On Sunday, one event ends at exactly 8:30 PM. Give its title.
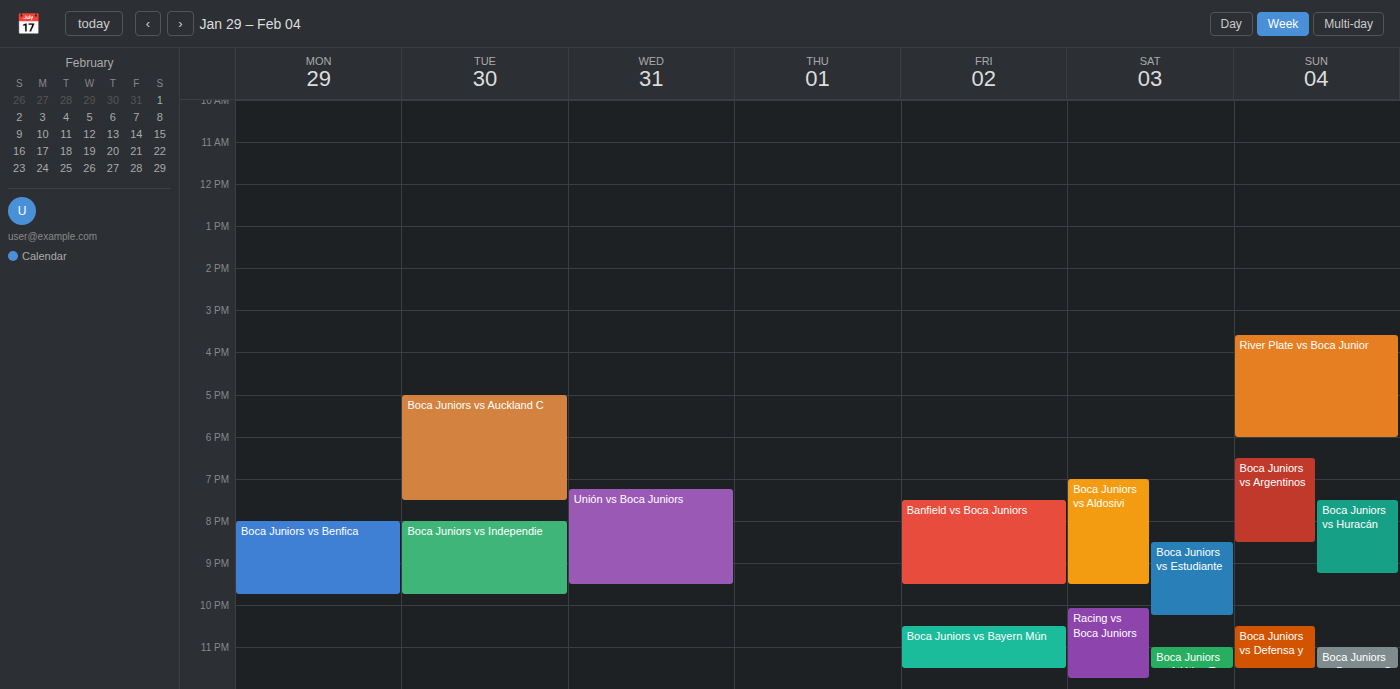
"Boca Juniors vs Argentinos"